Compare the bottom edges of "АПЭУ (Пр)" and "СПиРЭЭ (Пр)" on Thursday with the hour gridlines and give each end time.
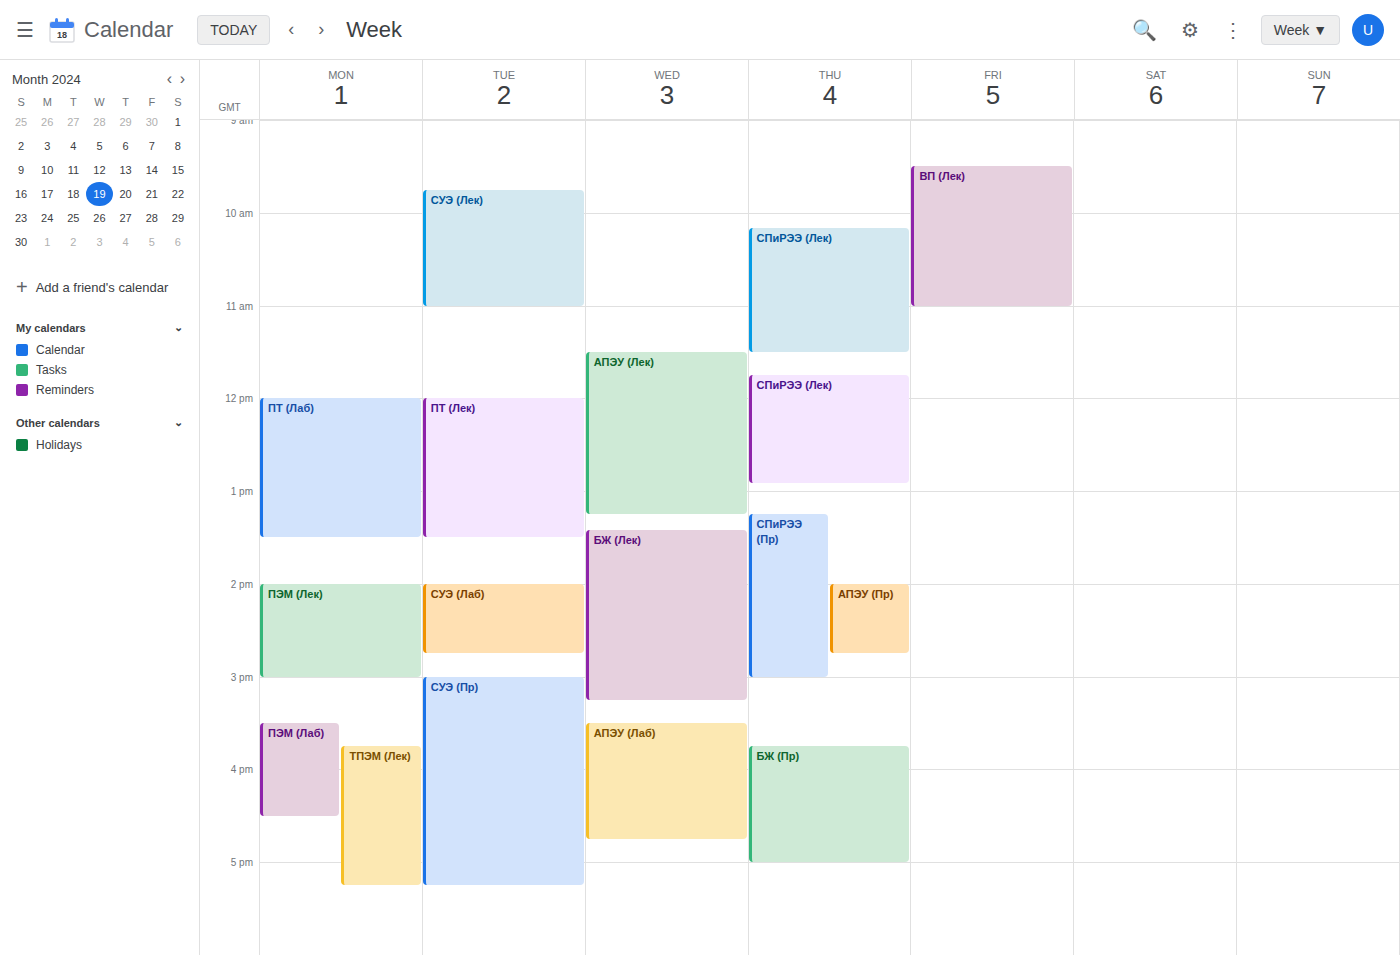
"АПЭУ (Пр)": 2:45 PM, neither: three quarters of the way from the 2 PM line to the 3 PM line. "СПиРЭЭ (Пр)": 3:00 PM, exactly on the 3 PM line.